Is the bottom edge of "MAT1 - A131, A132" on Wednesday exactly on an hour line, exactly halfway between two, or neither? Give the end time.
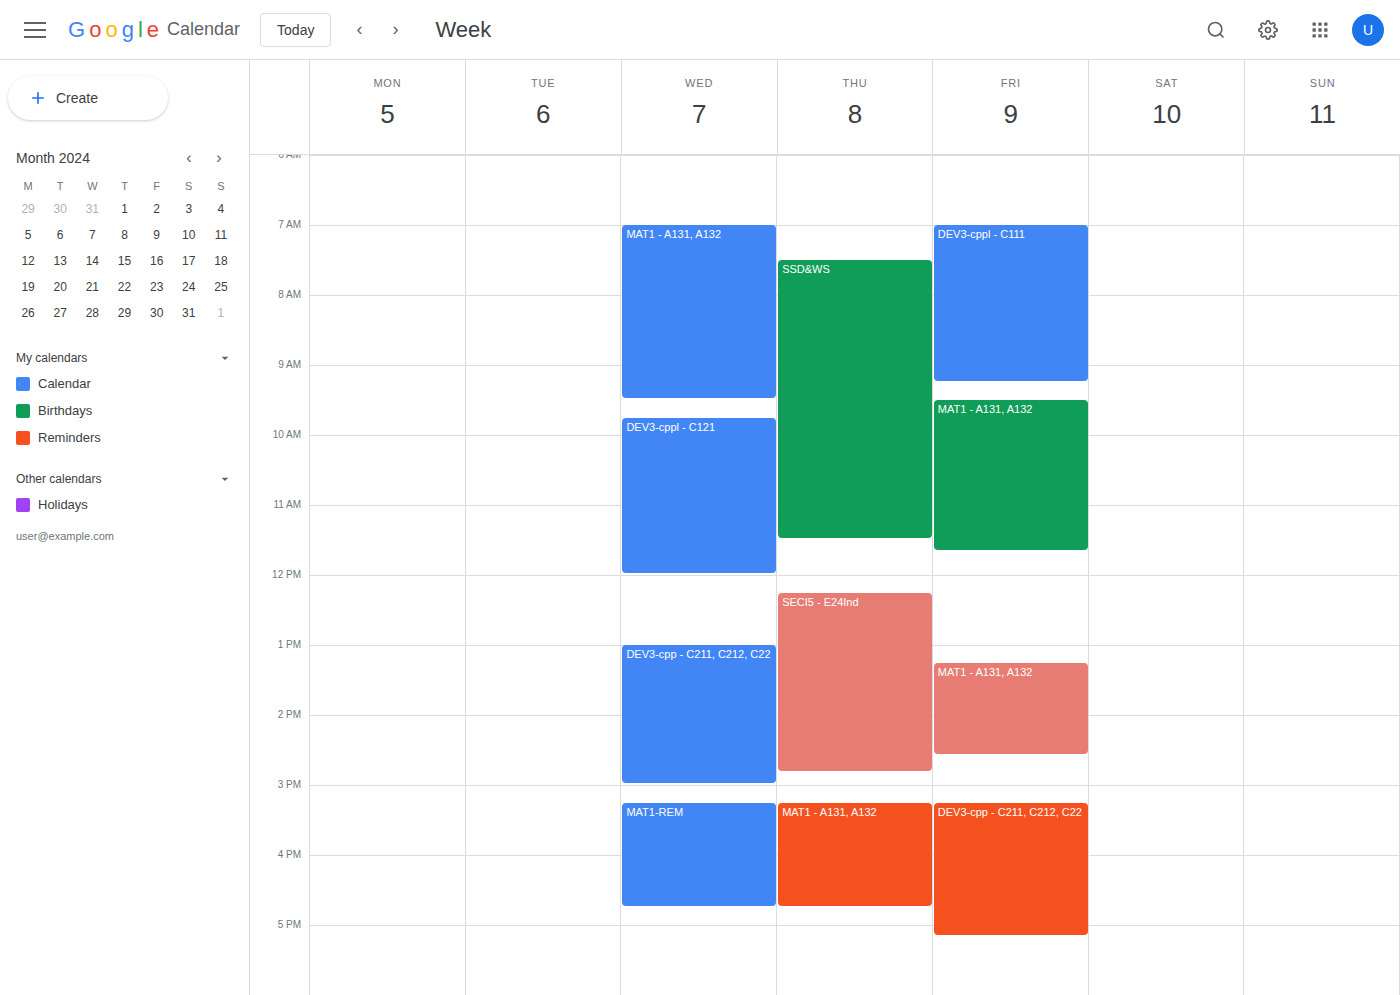
9:30 AM -- halfway between the 9 AM and 10 AM lines.